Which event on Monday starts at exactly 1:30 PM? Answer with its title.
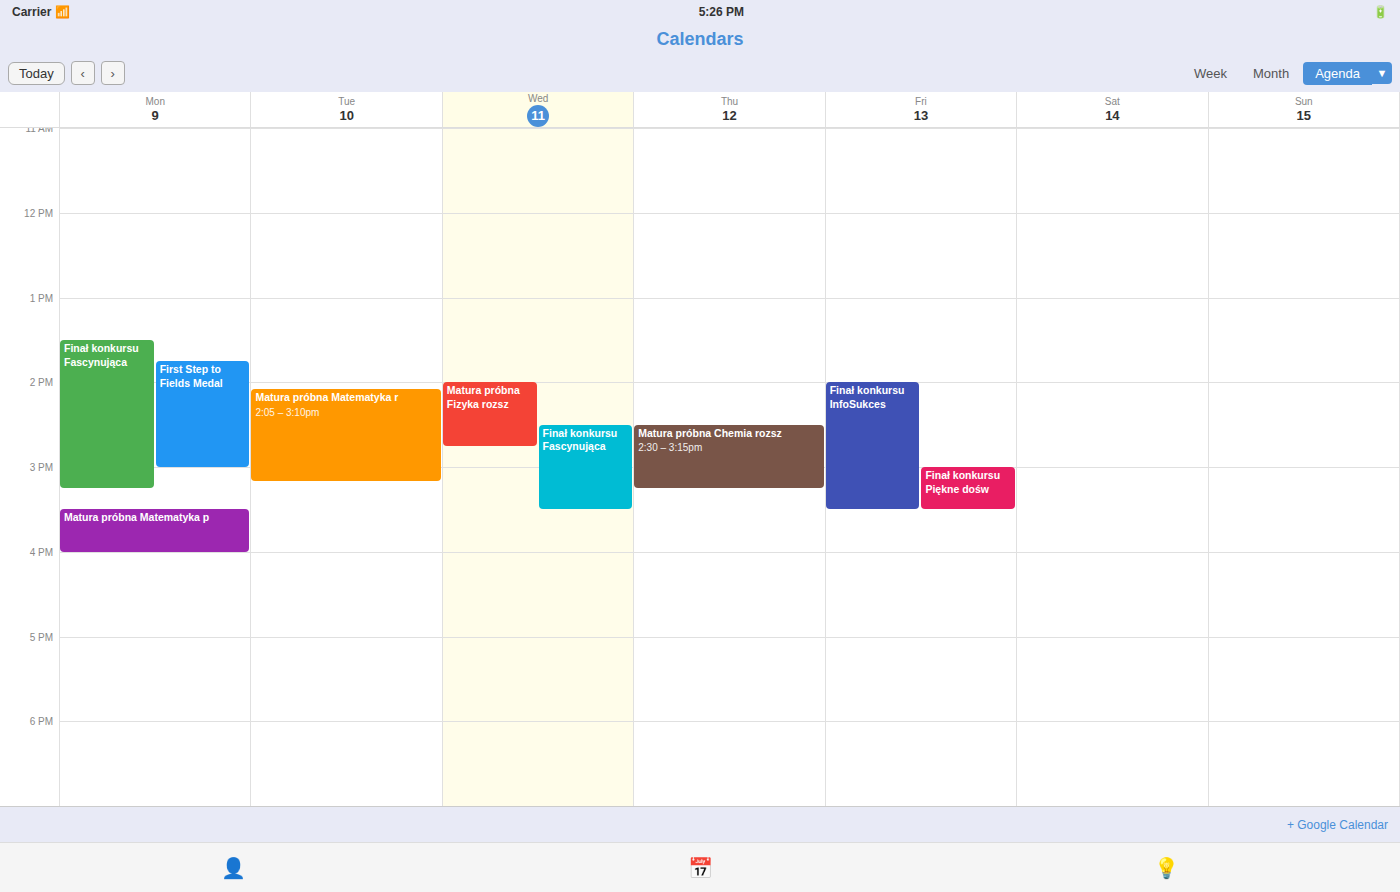
"Finał konkursu Fascynująca"